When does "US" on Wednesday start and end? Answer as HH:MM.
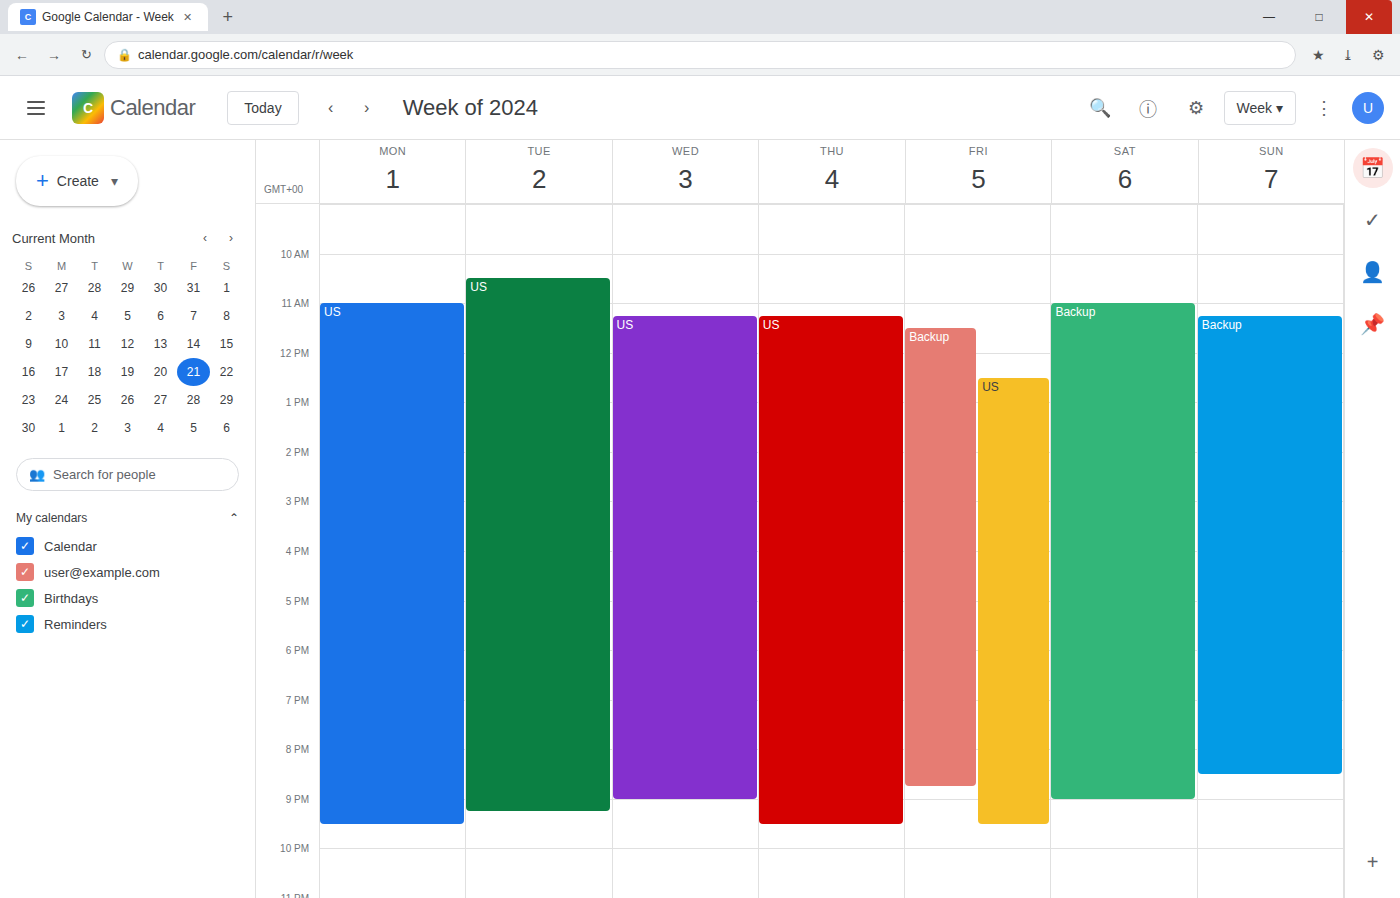
11:15 to 21:00